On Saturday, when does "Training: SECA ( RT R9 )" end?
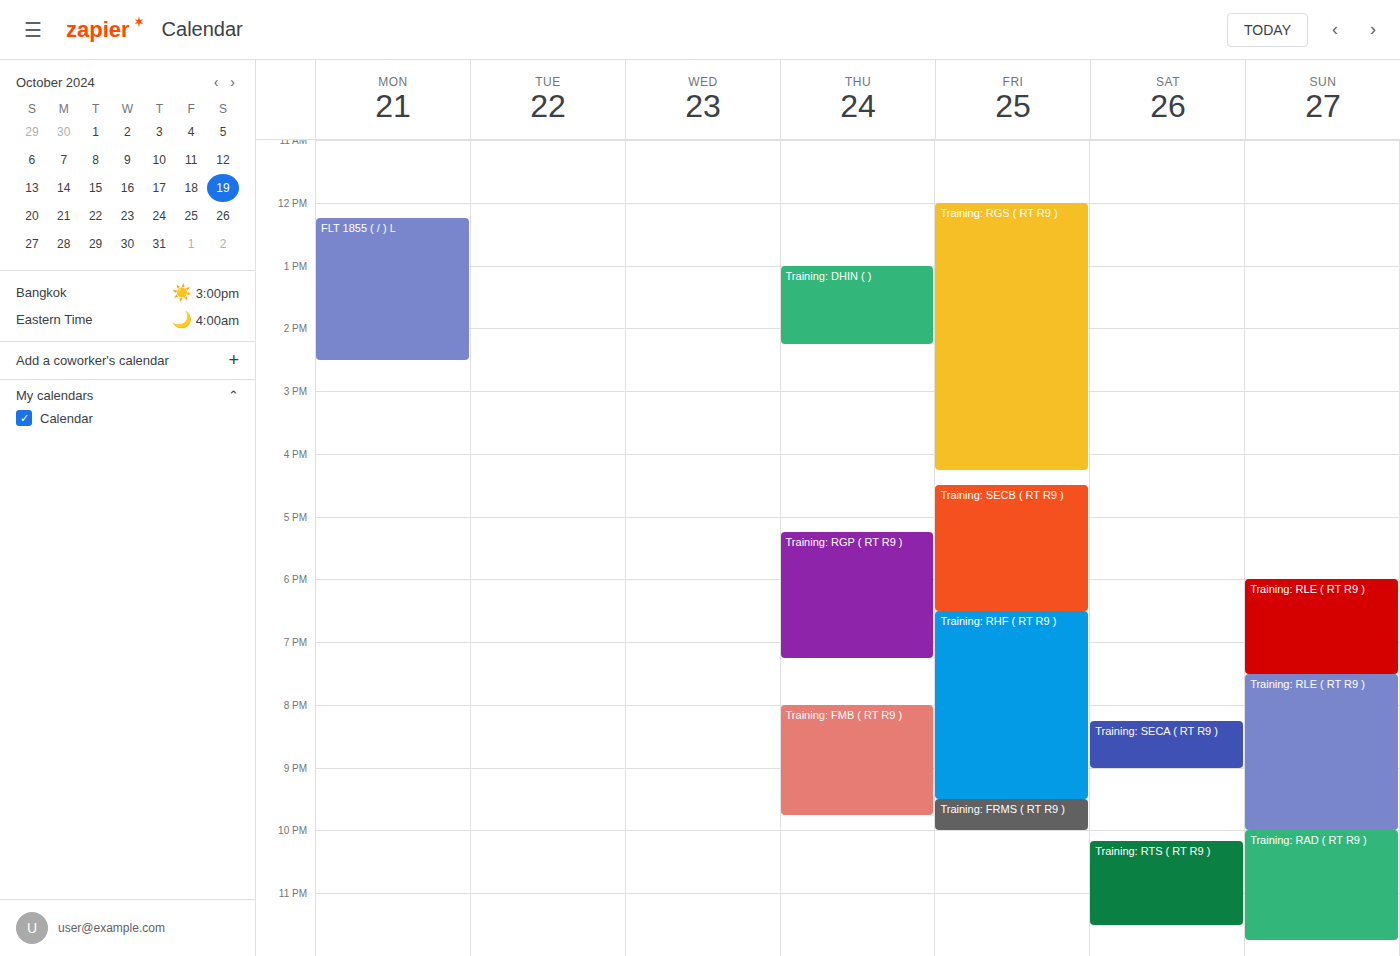
9:00 PM